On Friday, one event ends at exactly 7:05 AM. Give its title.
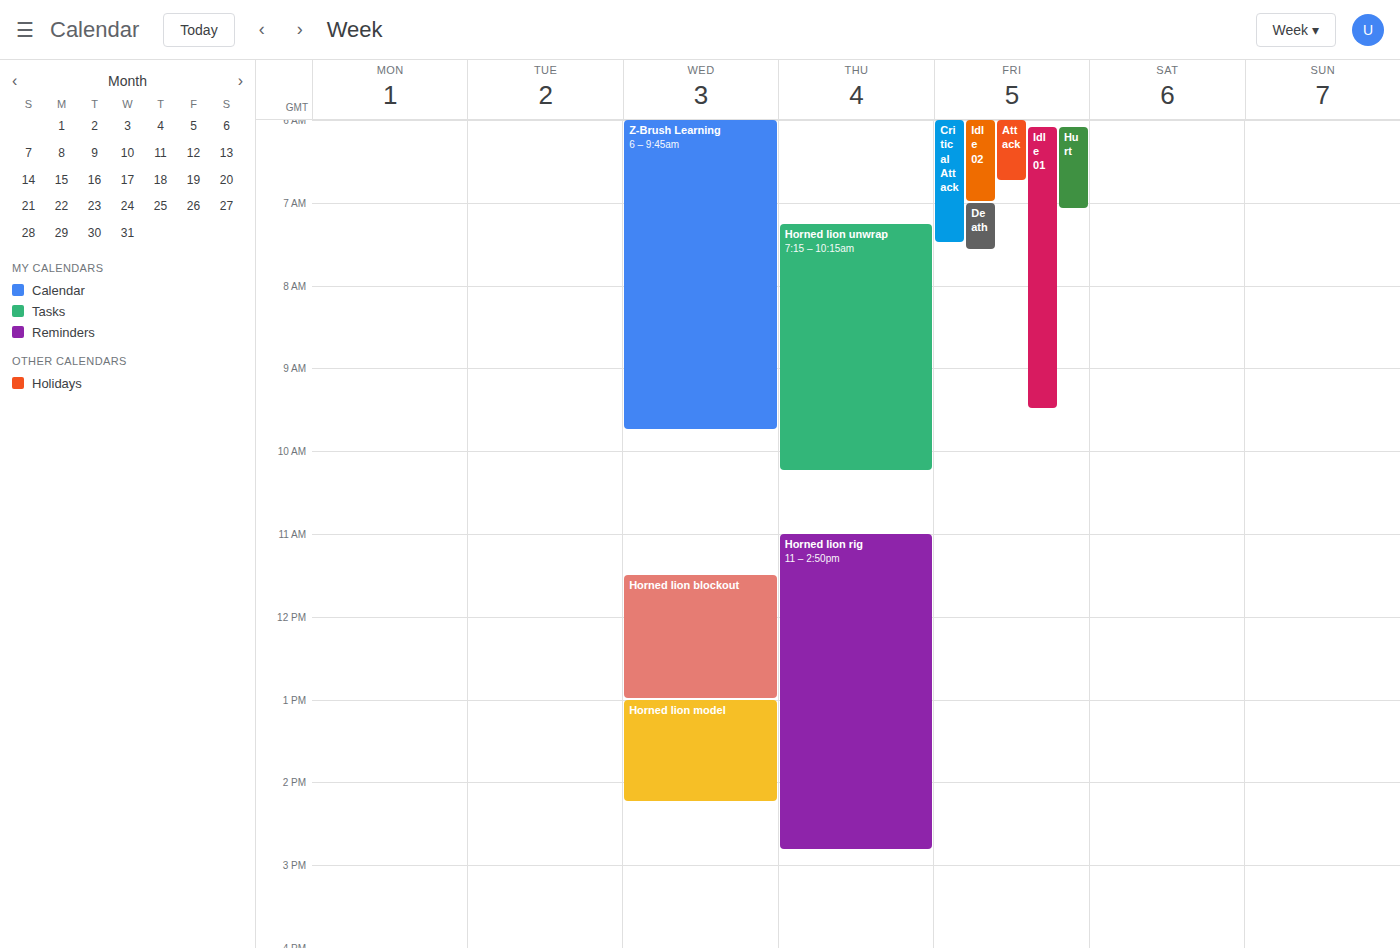
"Hurt"